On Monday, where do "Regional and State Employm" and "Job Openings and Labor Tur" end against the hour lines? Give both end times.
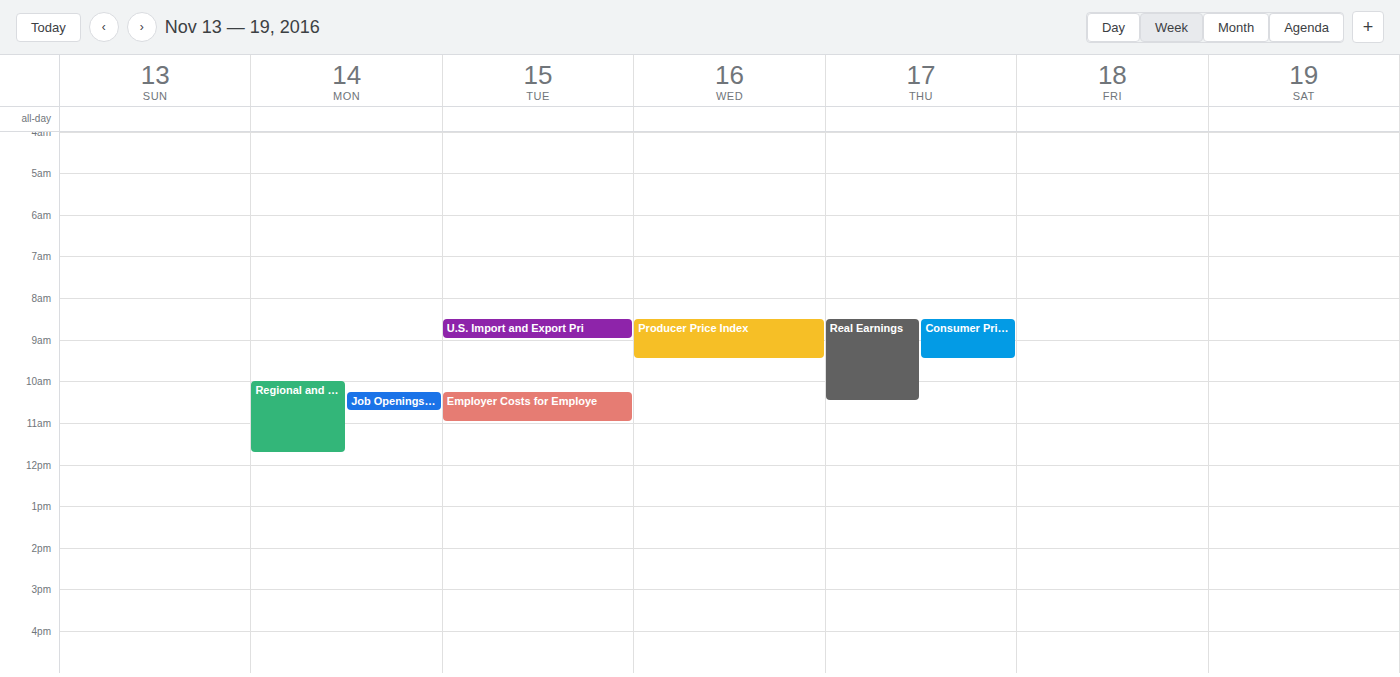
"Regional and State Employm": 11:45 AM, neither: three quarters of the way from the 11 AM line to the 12 PM line. "Job Openings and Labor Tur": 10:45 AM, neither: three quarters of the way from the 10 AM line to the 11 AM line.